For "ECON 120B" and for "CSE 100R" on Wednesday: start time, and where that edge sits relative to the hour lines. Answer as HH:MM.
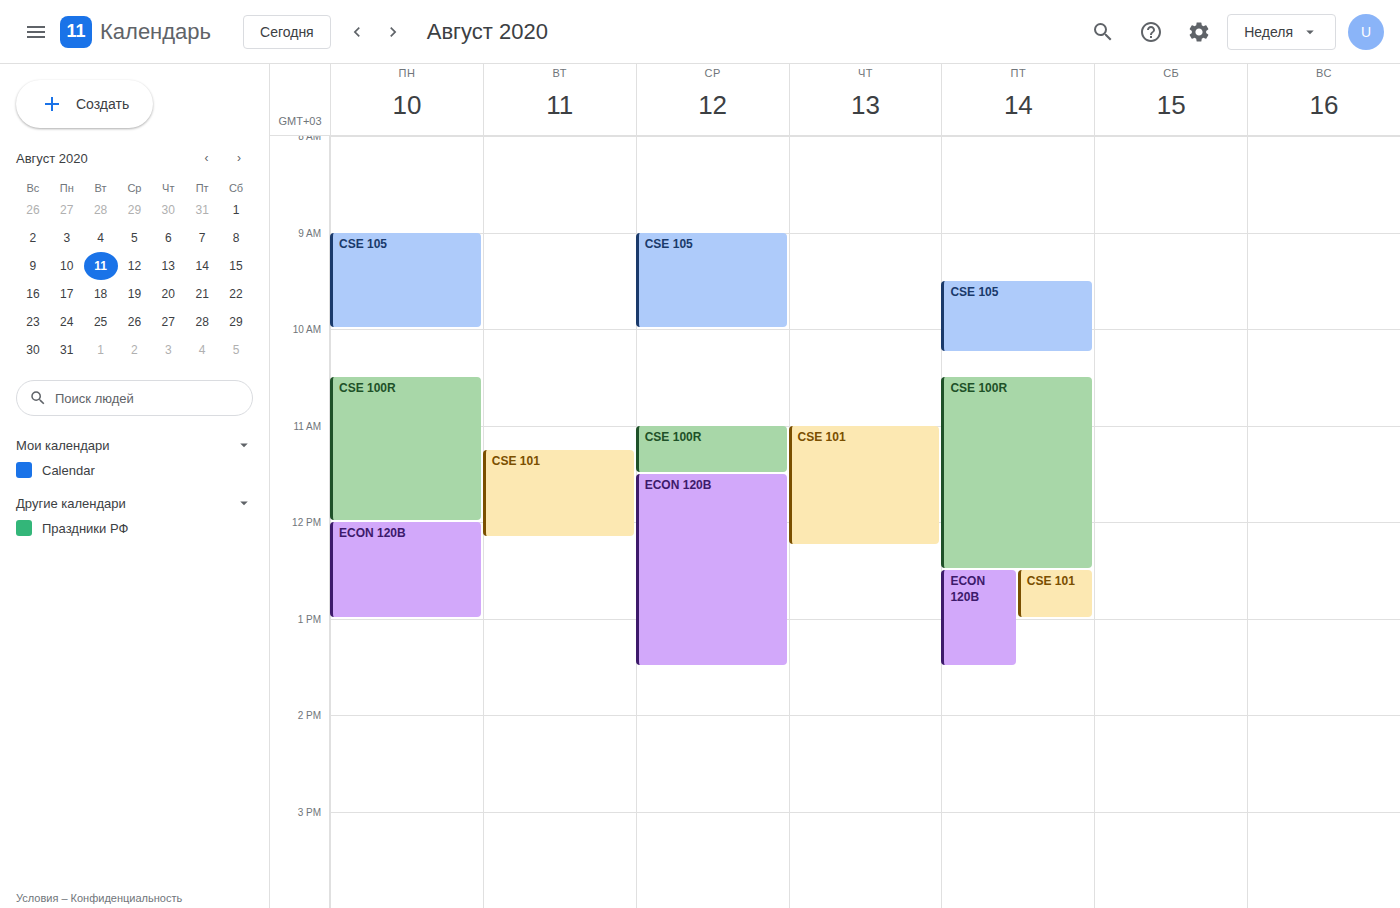
"ECON 120B": 11:30, halfway between the 11:00 and 12:00 lines. "CSE 100R": 11:00, exactly on the 11:00 line.